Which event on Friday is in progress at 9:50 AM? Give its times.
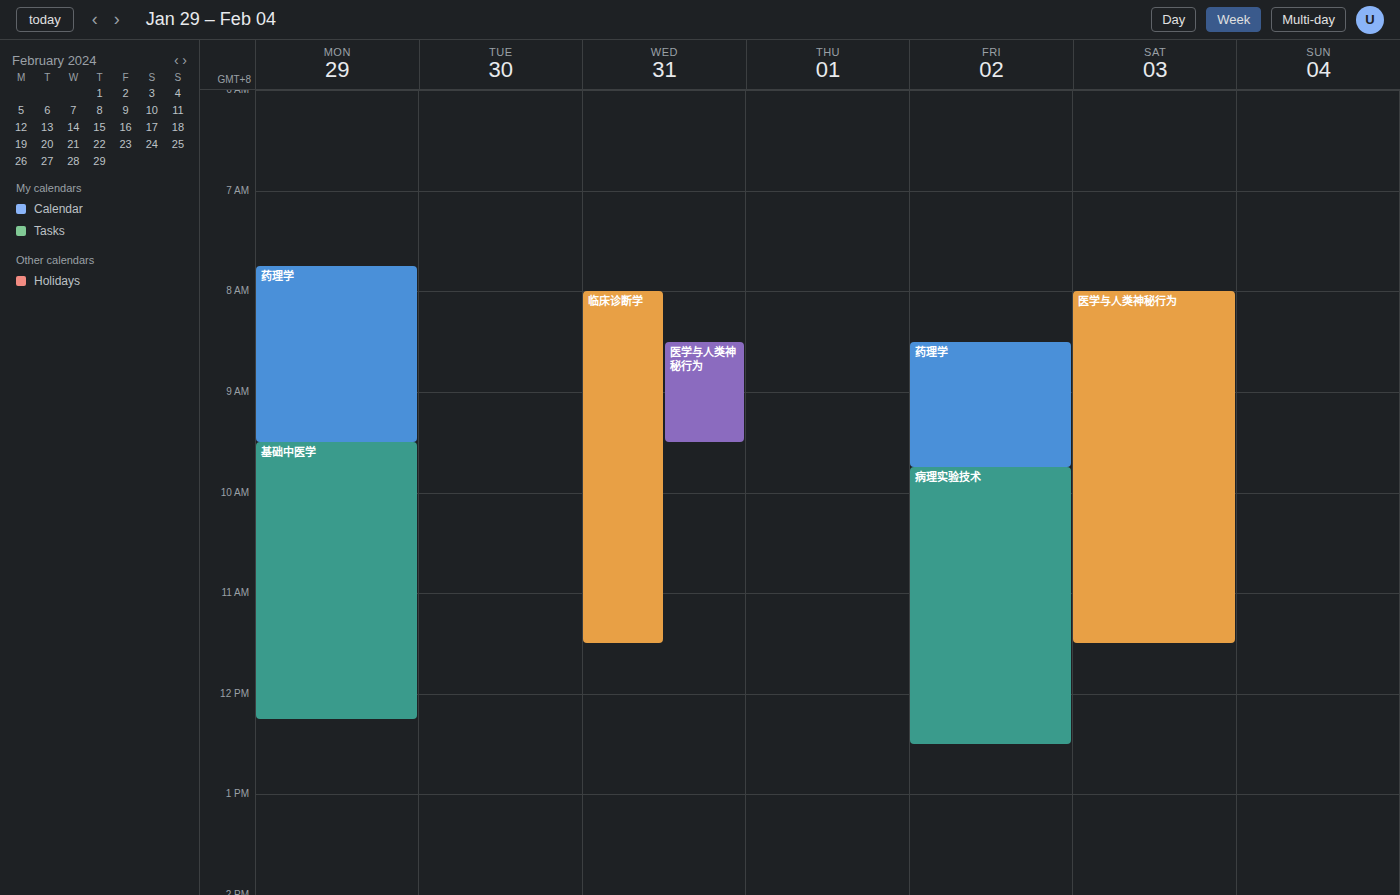
"病理实验技术", 9:45 AM to 12:30 PM